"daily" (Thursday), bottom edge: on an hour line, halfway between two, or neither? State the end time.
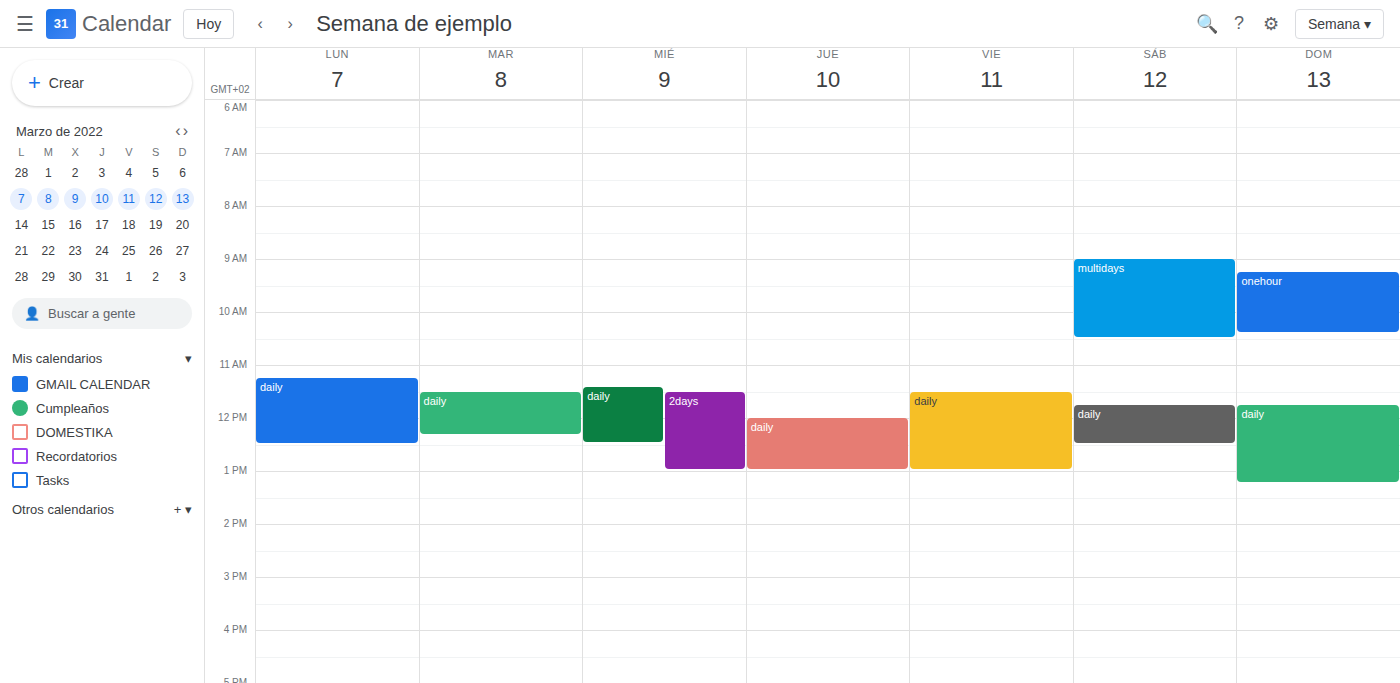
1:00 PM -- exactly on the 1 PM line.